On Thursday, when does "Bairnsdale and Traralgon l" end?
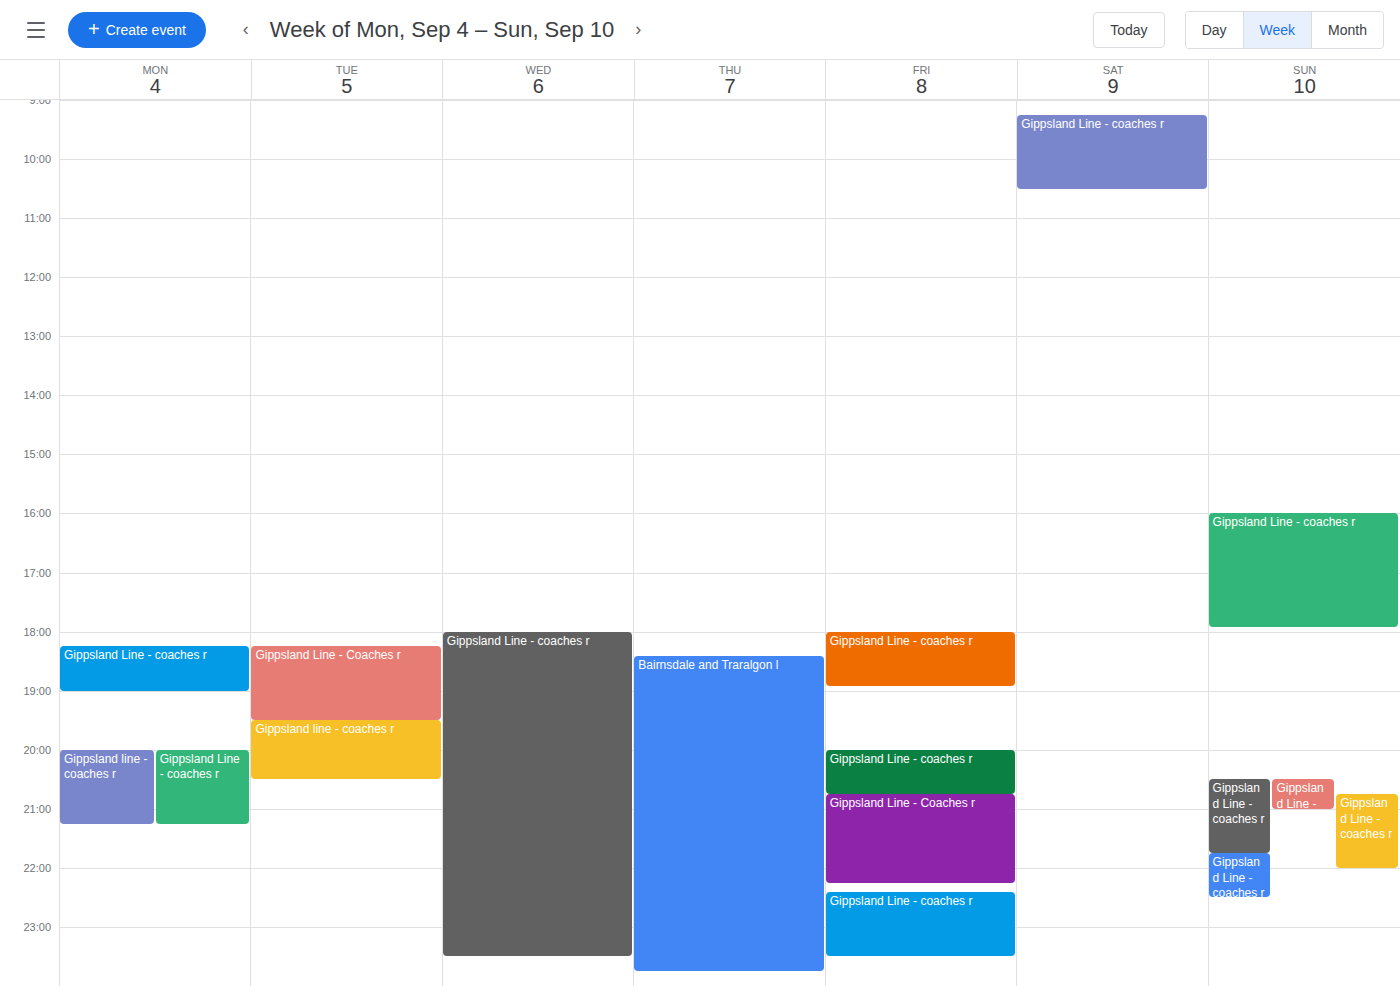
23:45